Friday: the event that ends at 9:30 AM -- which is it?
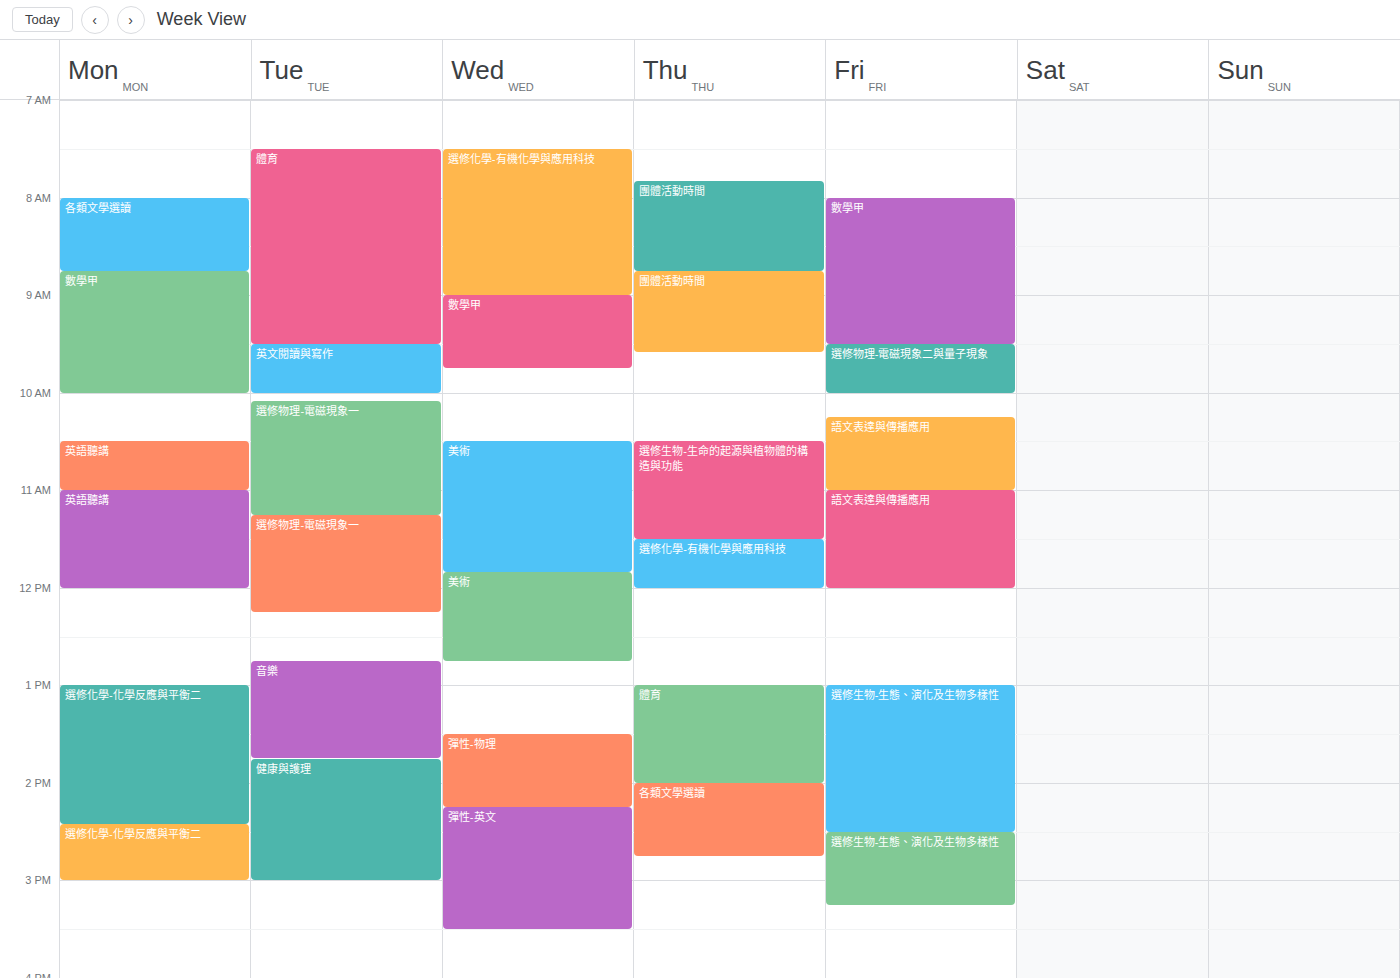
"數學甲"